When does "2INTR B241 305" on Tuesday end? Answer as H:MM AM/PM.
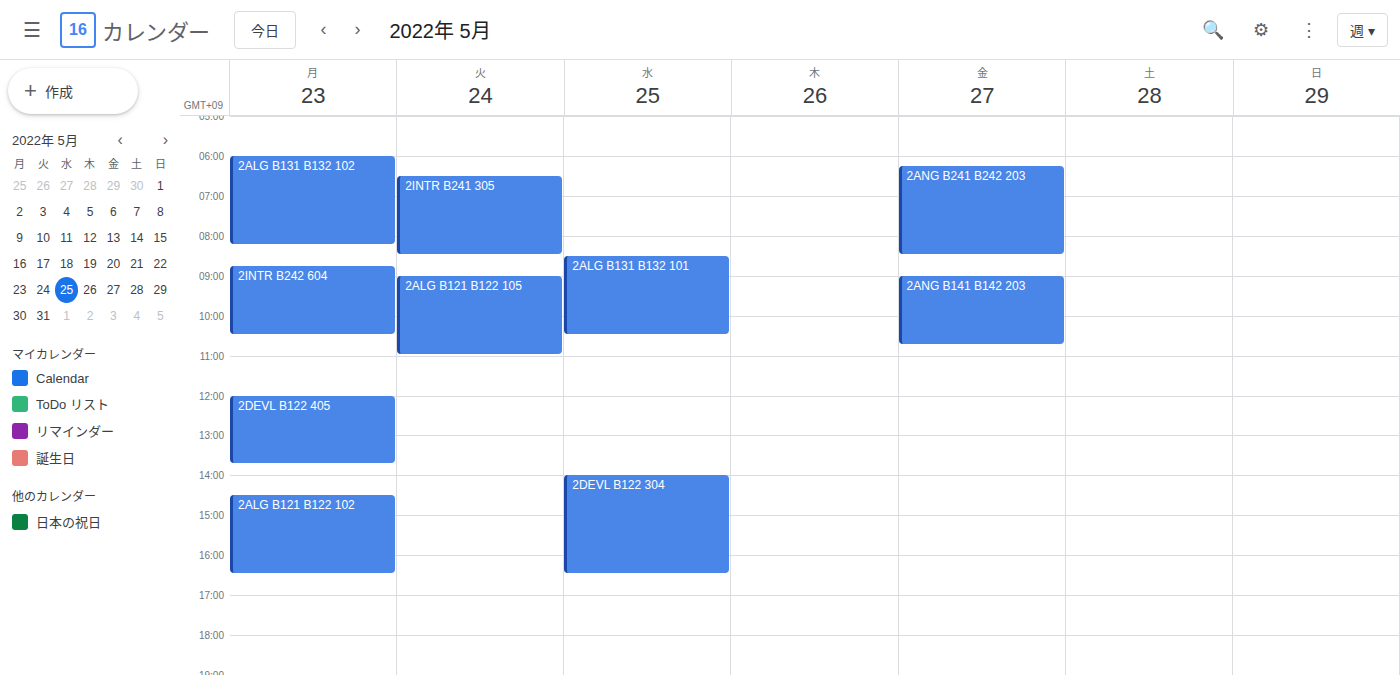
8:30 AM